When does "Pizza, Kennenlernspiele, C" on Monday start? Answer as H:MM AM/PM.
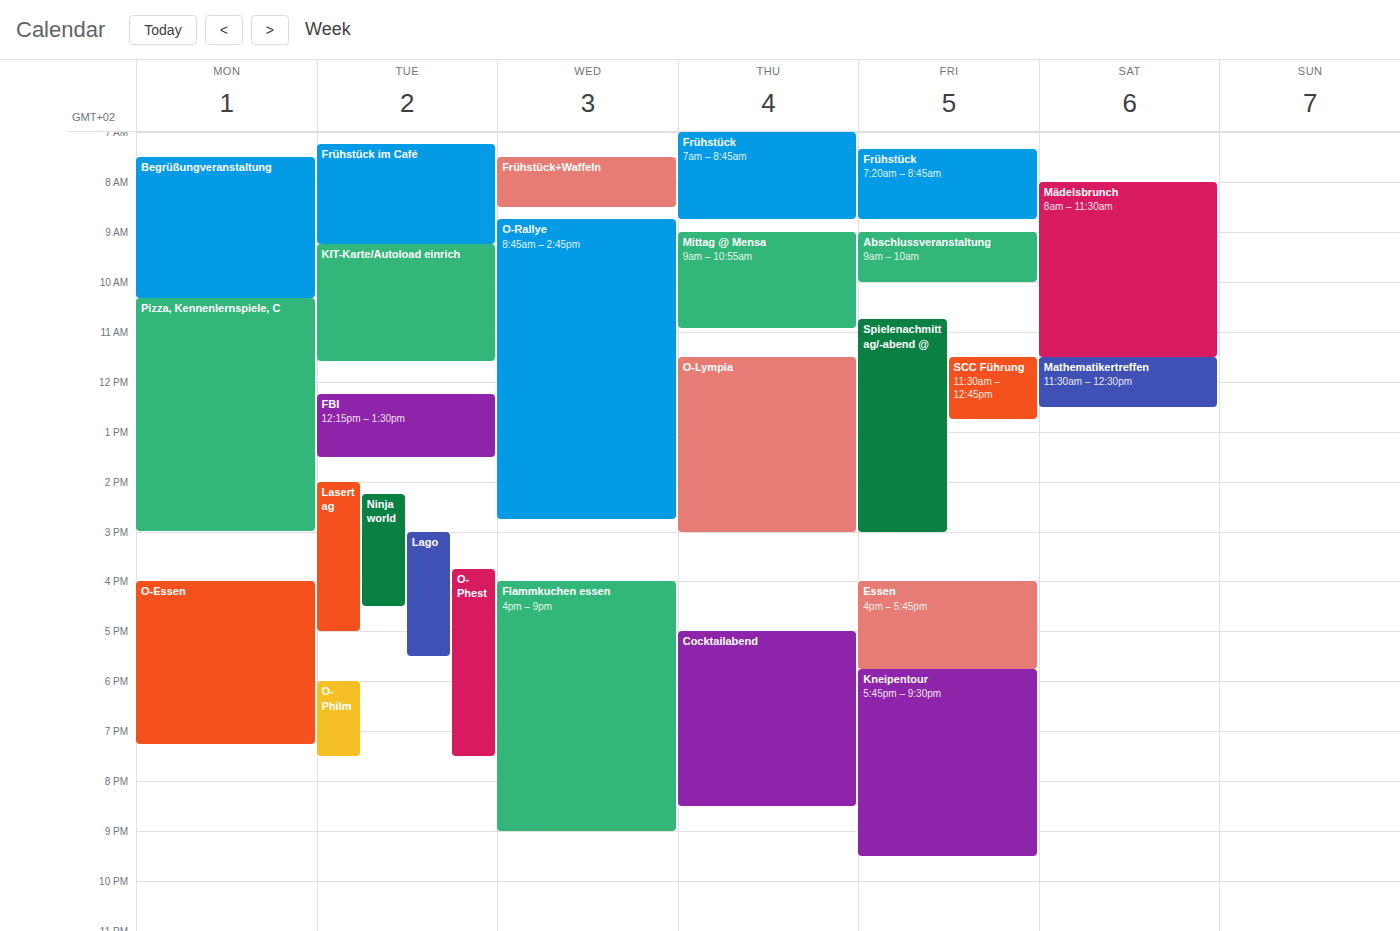
10:20 AM